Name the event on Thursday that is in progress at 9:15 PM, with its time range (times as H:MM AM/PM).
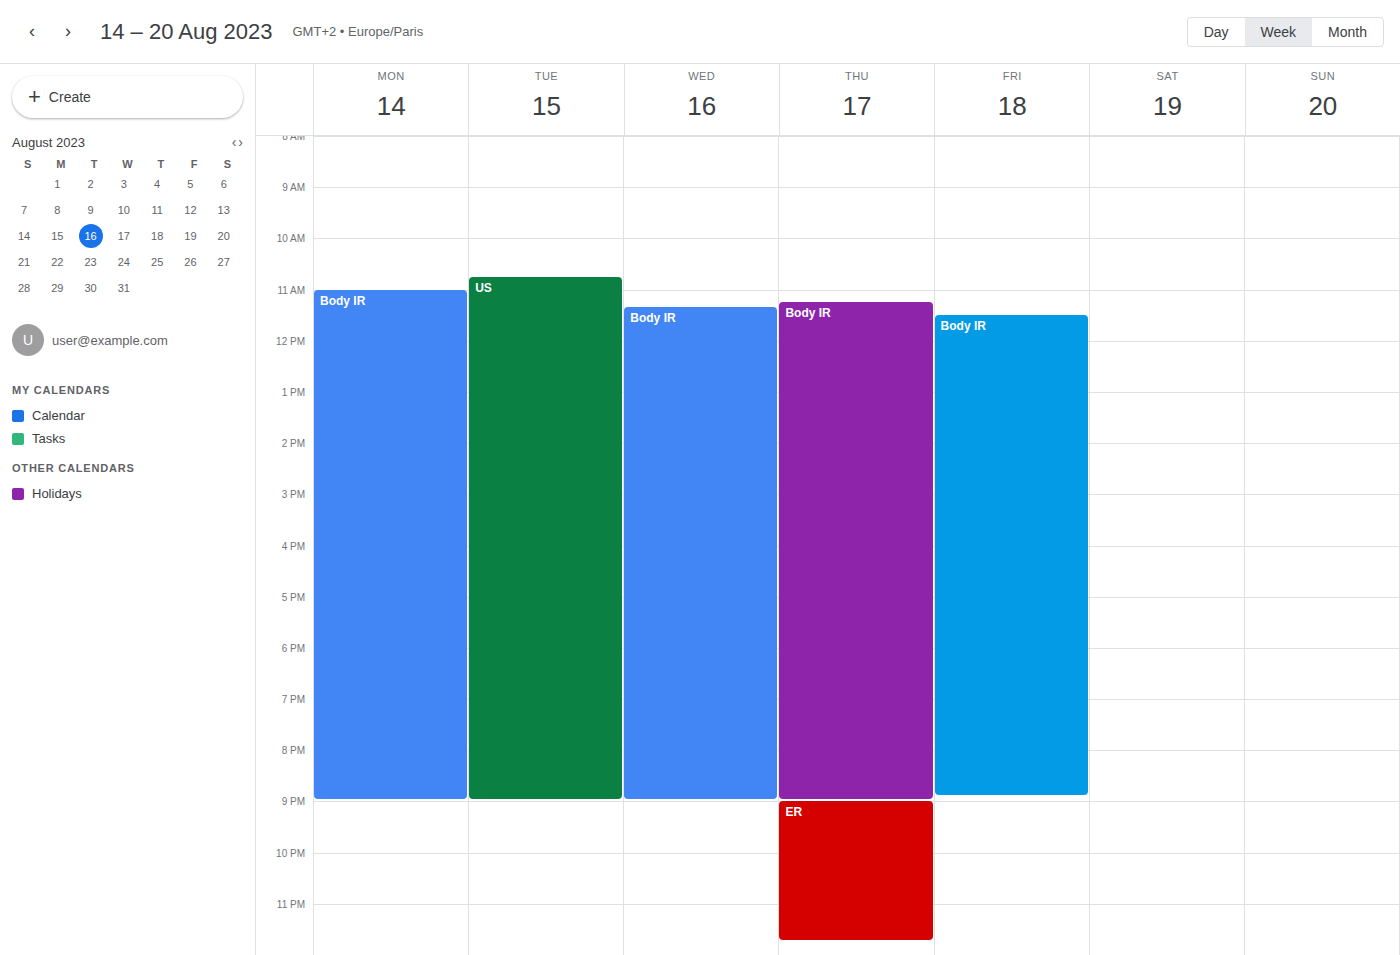
"ER", 9:00 PM to 11:45 PM